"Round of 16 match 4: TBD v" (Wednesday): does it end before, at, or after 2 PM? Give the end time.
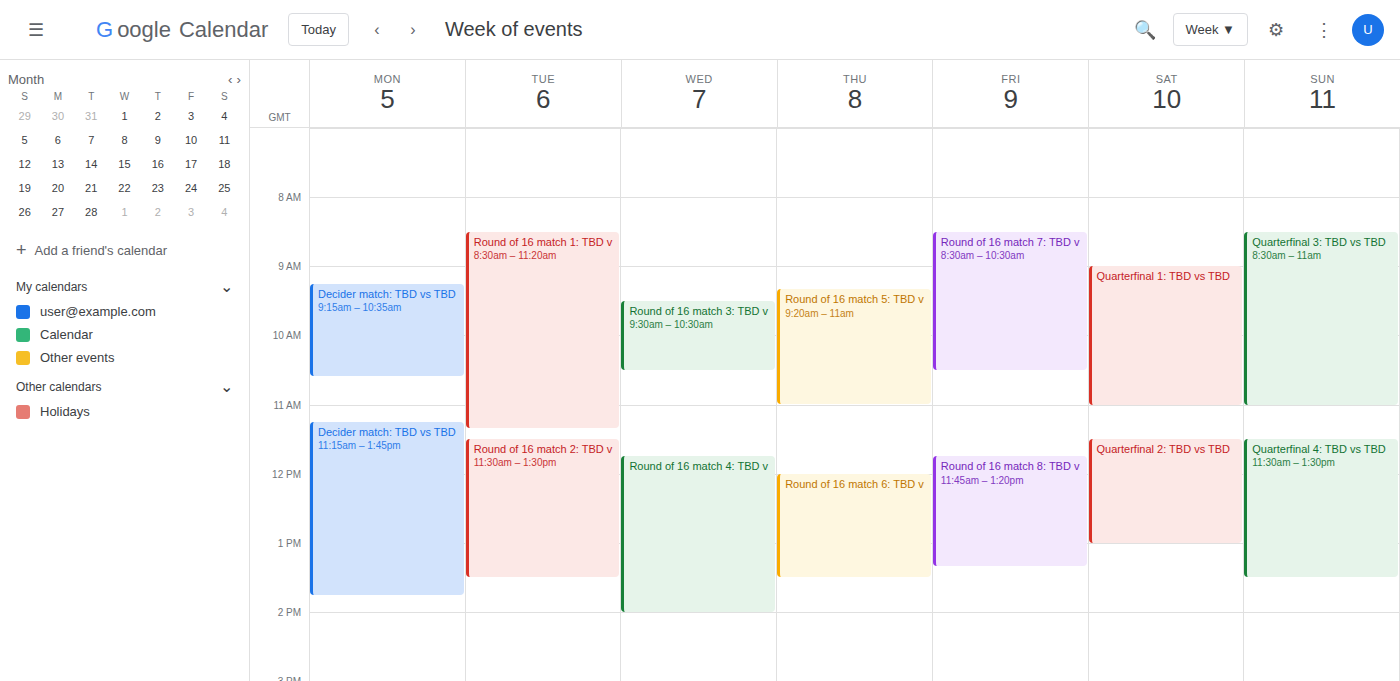
2:00 PM -- exactly at 2 PM, on the 2 PM line.